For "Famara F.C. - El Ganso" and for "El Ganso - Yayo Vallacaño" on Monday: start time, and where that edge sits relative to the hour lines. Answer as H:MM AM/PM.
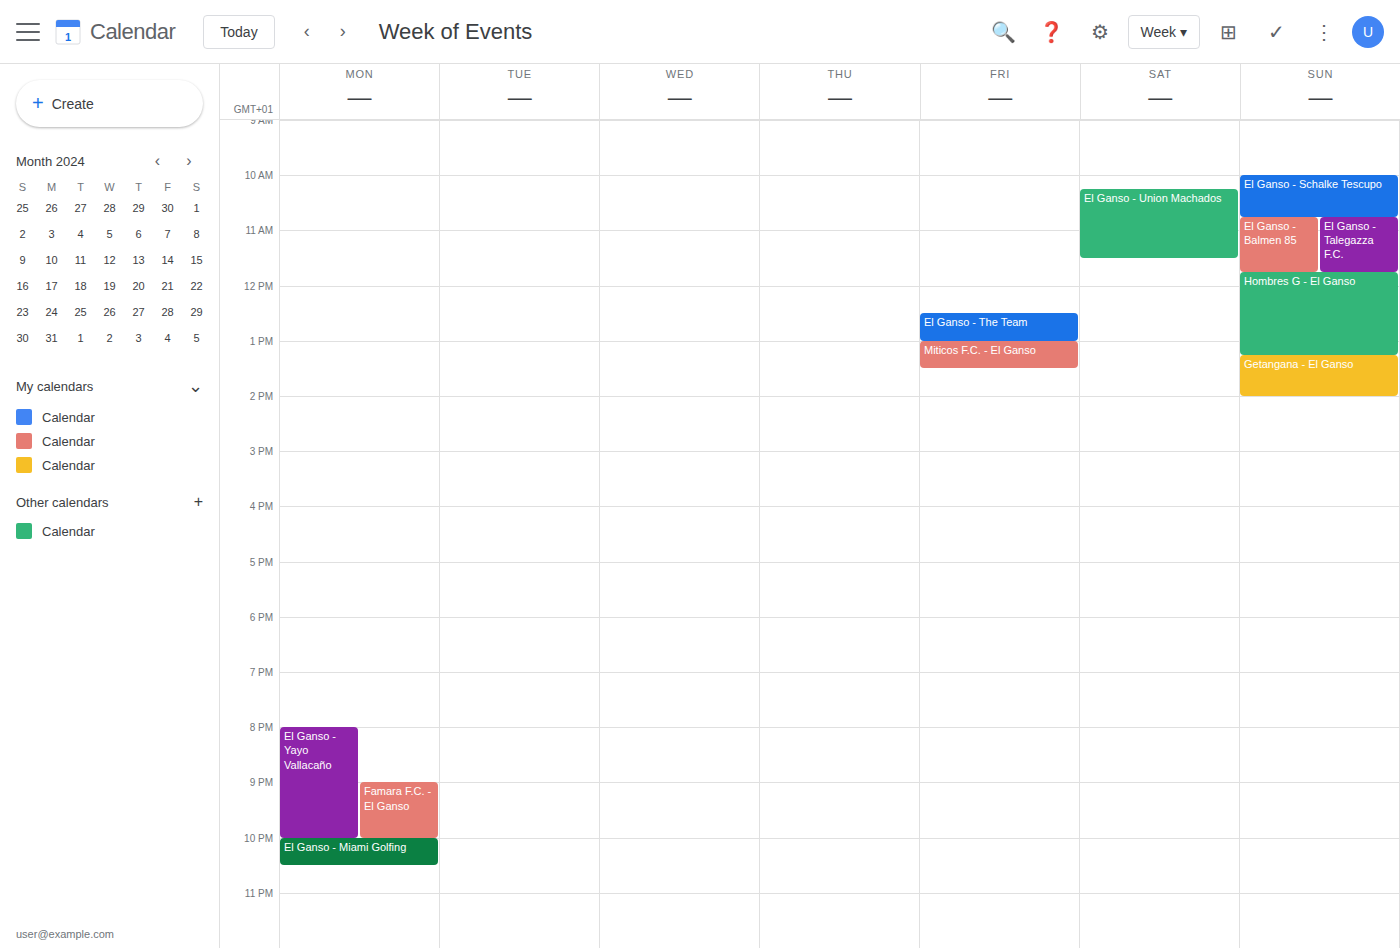
"Famara F.C. - El Ganso": 9:00 PM, exactly on the 9 PM line. "El Ganso - Yayo Vallacaño": 8:00 PM, exactly on the 8 PM line.